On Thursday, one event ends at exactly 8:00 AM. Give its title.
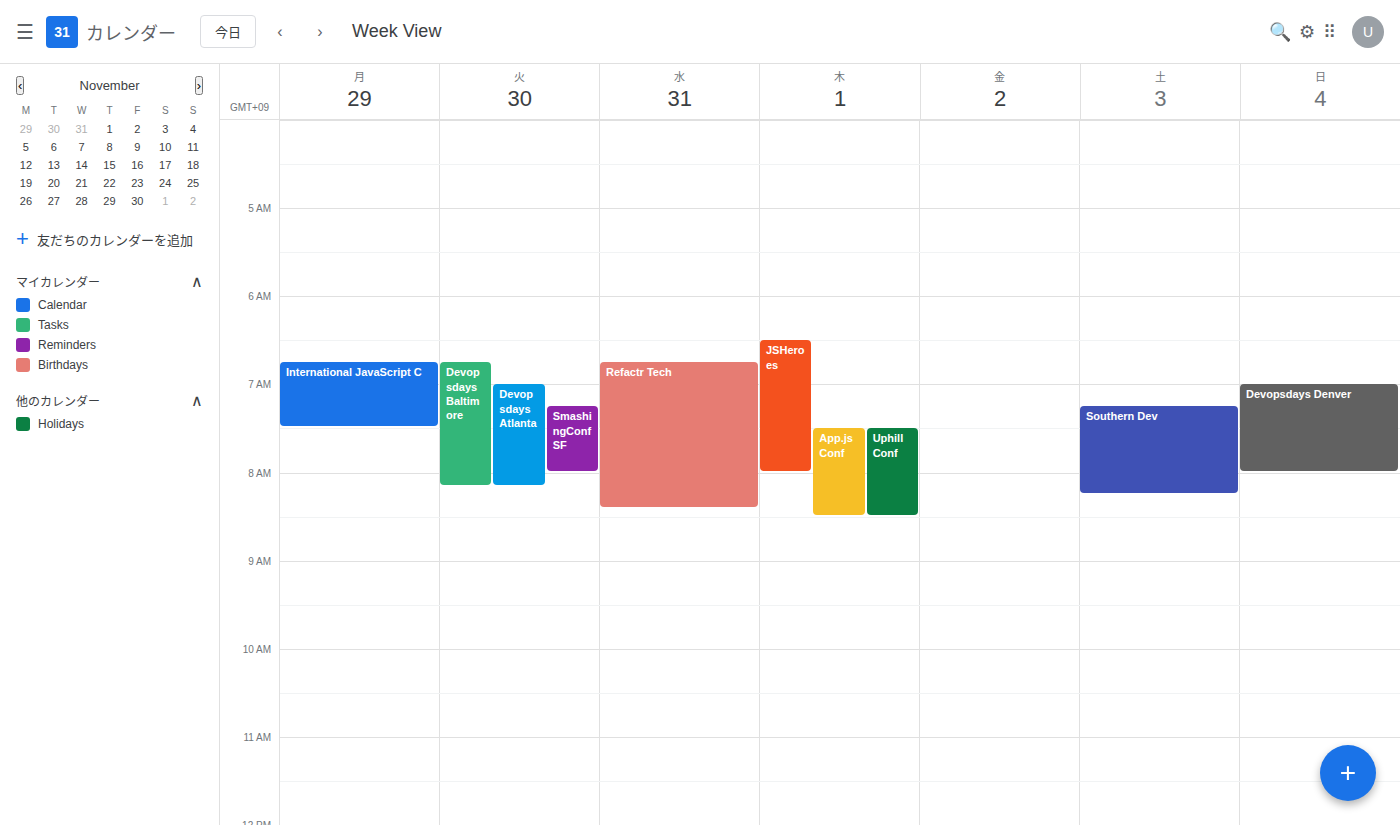
"JSHeroes"